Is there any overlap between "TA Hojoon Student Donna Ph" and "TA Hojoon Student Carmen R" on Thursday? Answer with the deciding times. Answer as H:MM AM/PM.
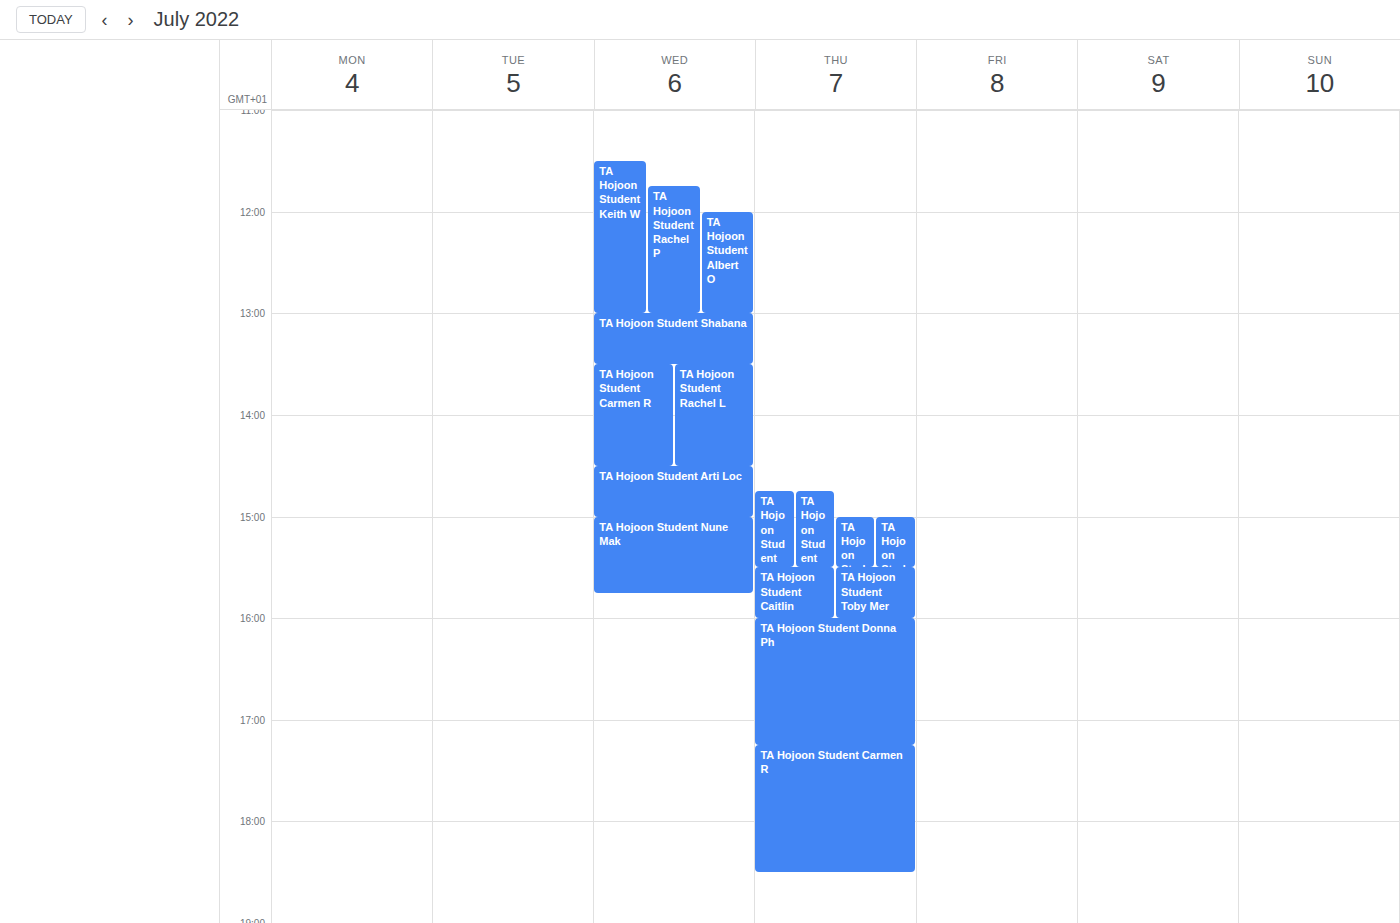
"TA Hojoon Student Donna Ph" ends at 5:15 PM, exactly when "TA Hojoon Student Carmen R" starts -- they touch but do not overlap.